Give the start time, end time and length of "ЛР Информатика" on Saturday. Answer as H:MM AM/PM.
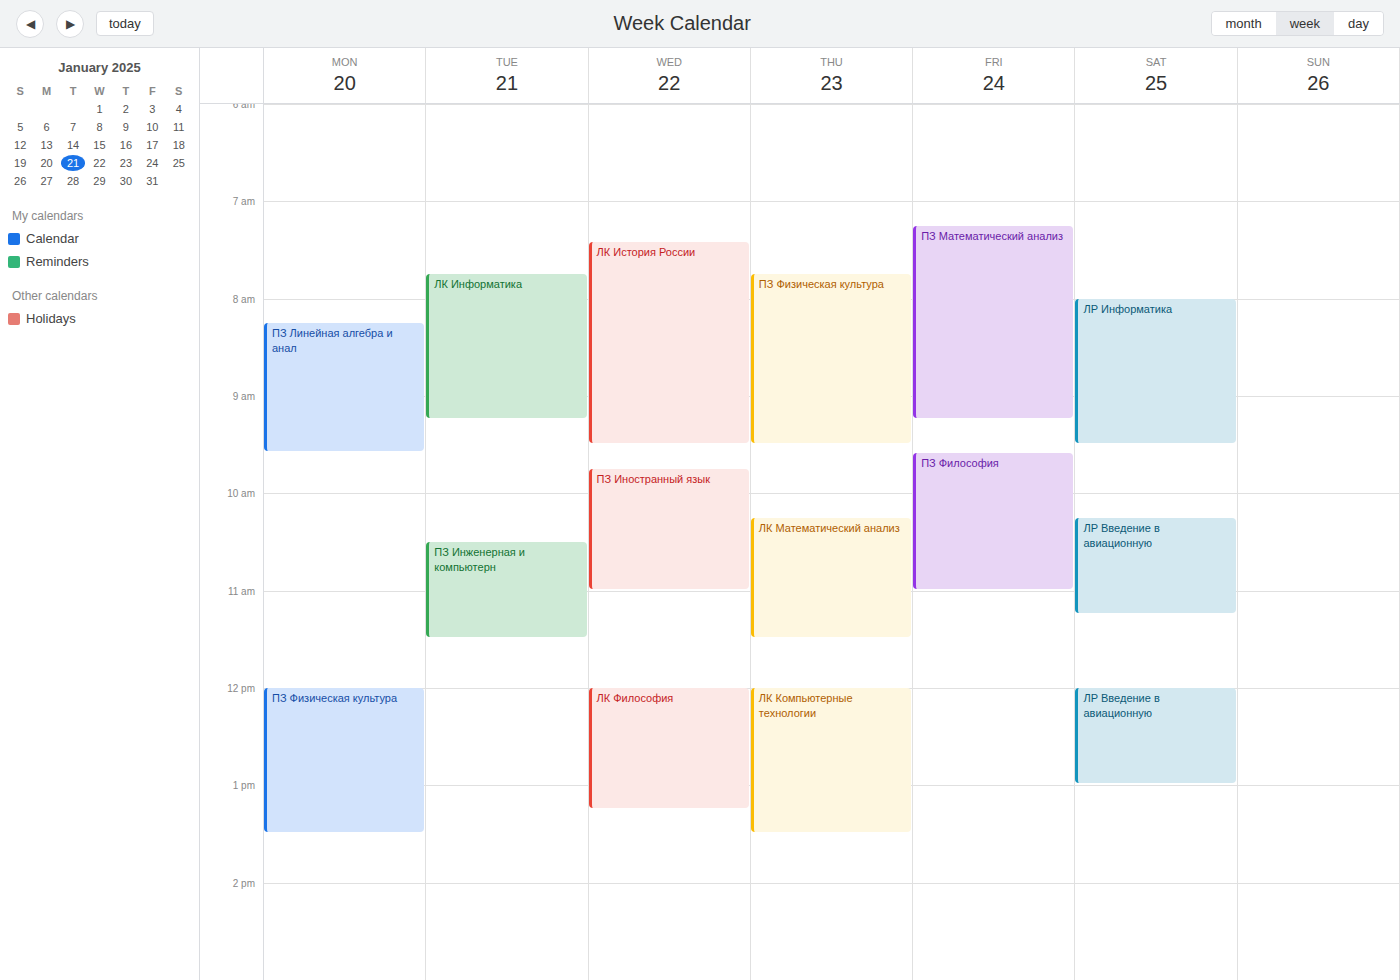
8:00 AM to 9:30 AM, 1 hour 30 minutes